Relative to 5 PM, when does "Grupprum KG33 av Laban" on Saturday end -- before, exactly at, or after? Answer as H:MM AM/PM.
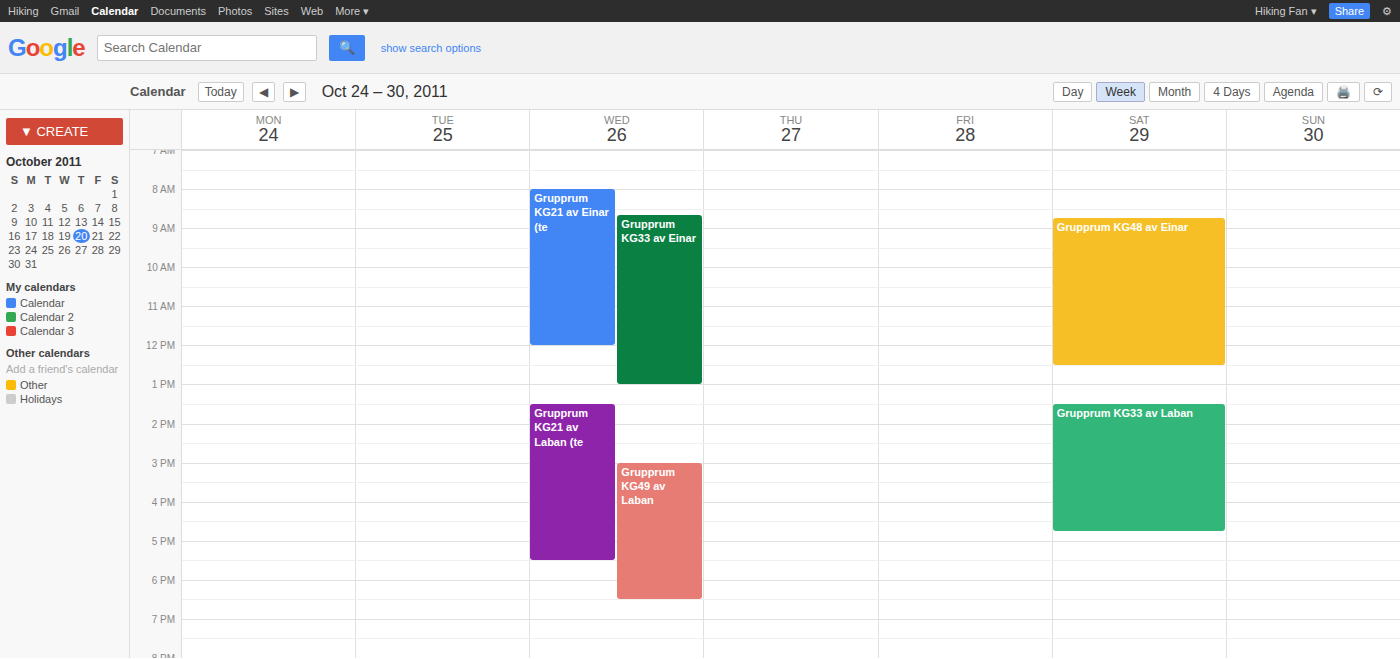
4:45 PM -- before 5 PM, 15 minutes above the 5 PM line.